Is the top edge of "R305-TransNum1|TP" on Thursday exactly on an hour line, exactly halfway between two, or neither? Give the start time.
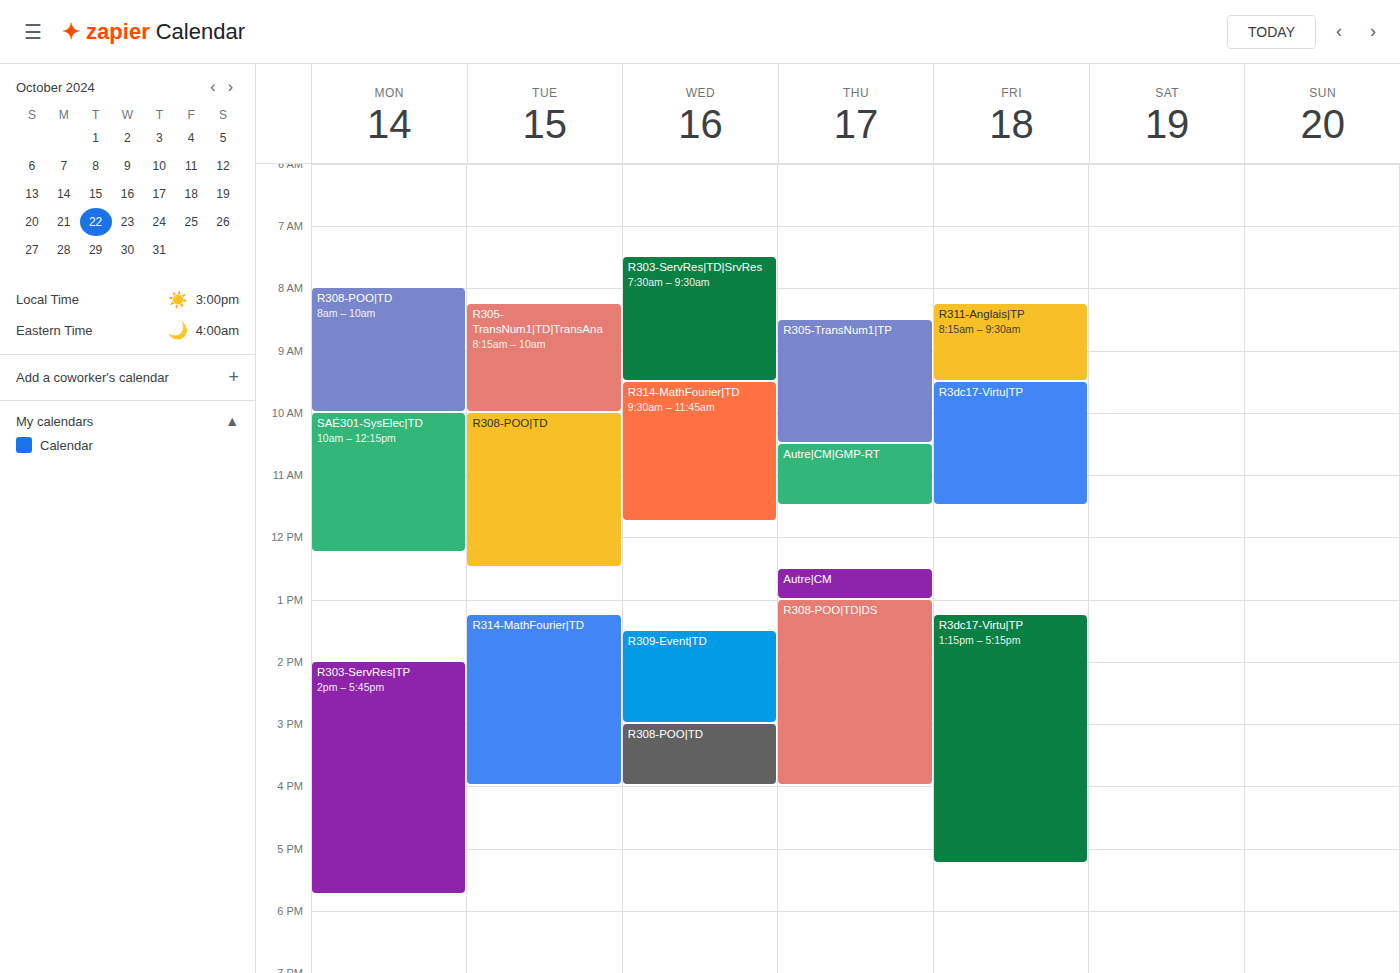
8:30 AM -- halfway between the 8 AM and 9 AM lines.